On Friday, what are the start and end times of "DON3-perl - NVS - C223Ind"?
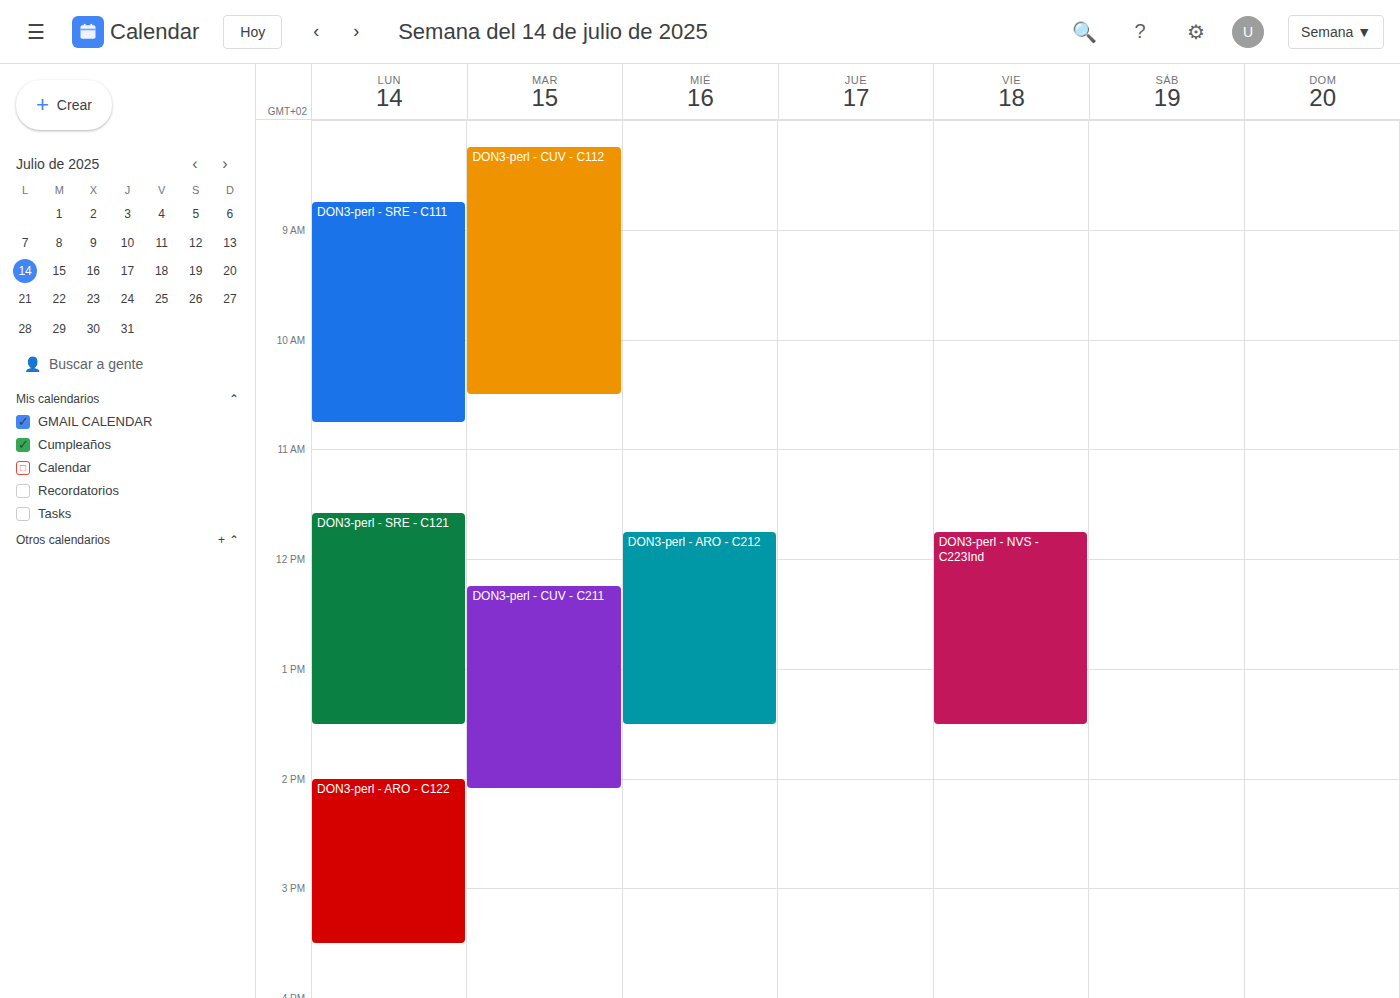
11:45 AM to 1:30 PM